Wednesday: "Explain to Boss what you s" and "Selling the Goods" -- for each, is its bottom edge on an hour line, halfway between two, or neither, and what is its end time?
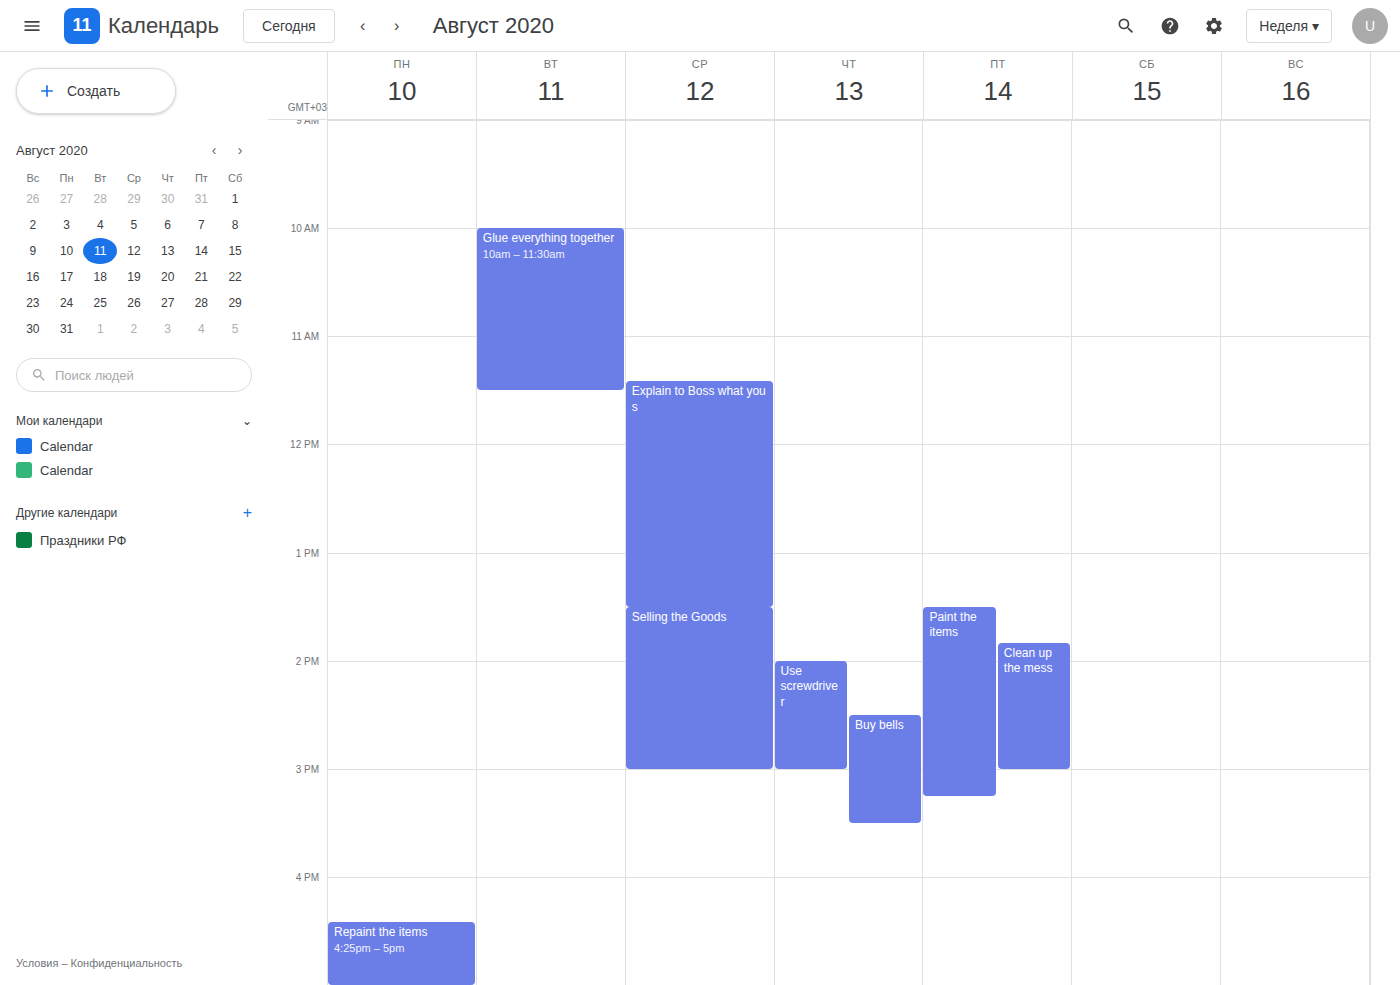
"Explain to Boss what you s": 1:30 PM, halfway between the 1 PM and 2 PM lines. "Selling the Goods": 3:00 PM, exactly on the 3 PM line.